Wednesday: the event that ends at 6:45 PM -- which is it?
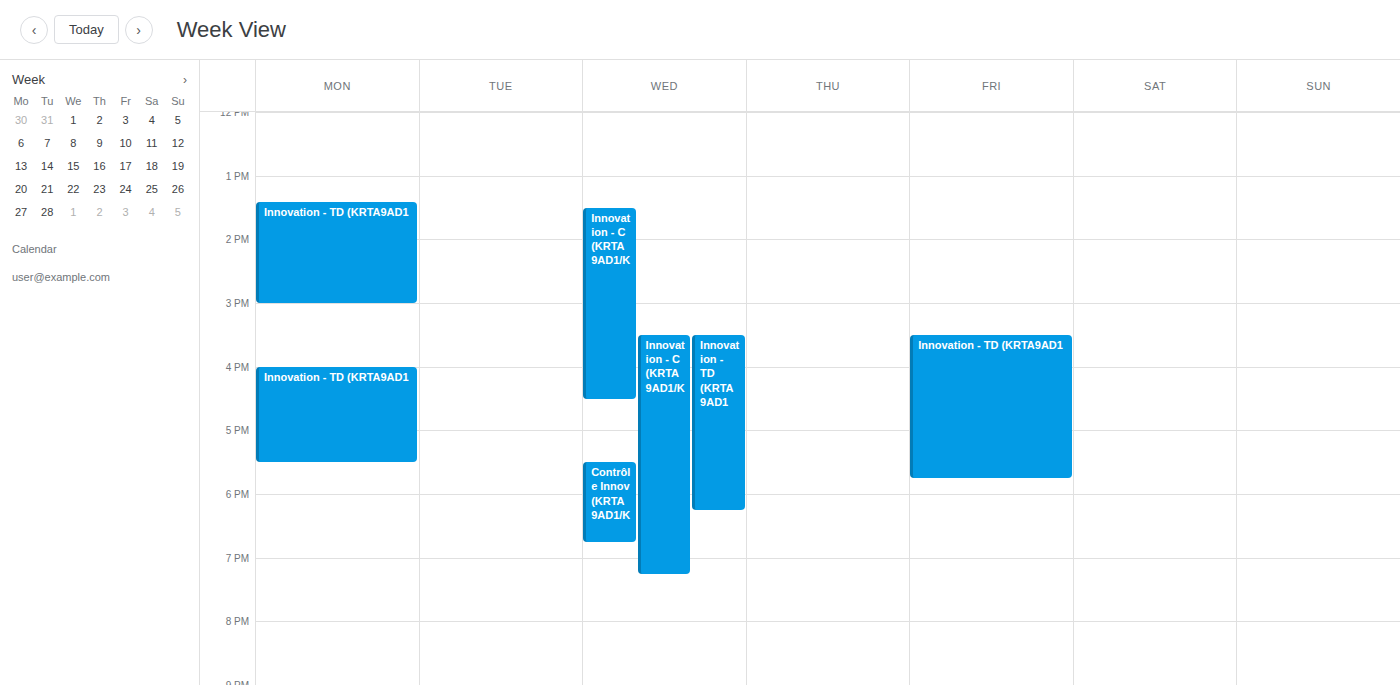
"Contrôle Innov (KRTA9AD1/K"